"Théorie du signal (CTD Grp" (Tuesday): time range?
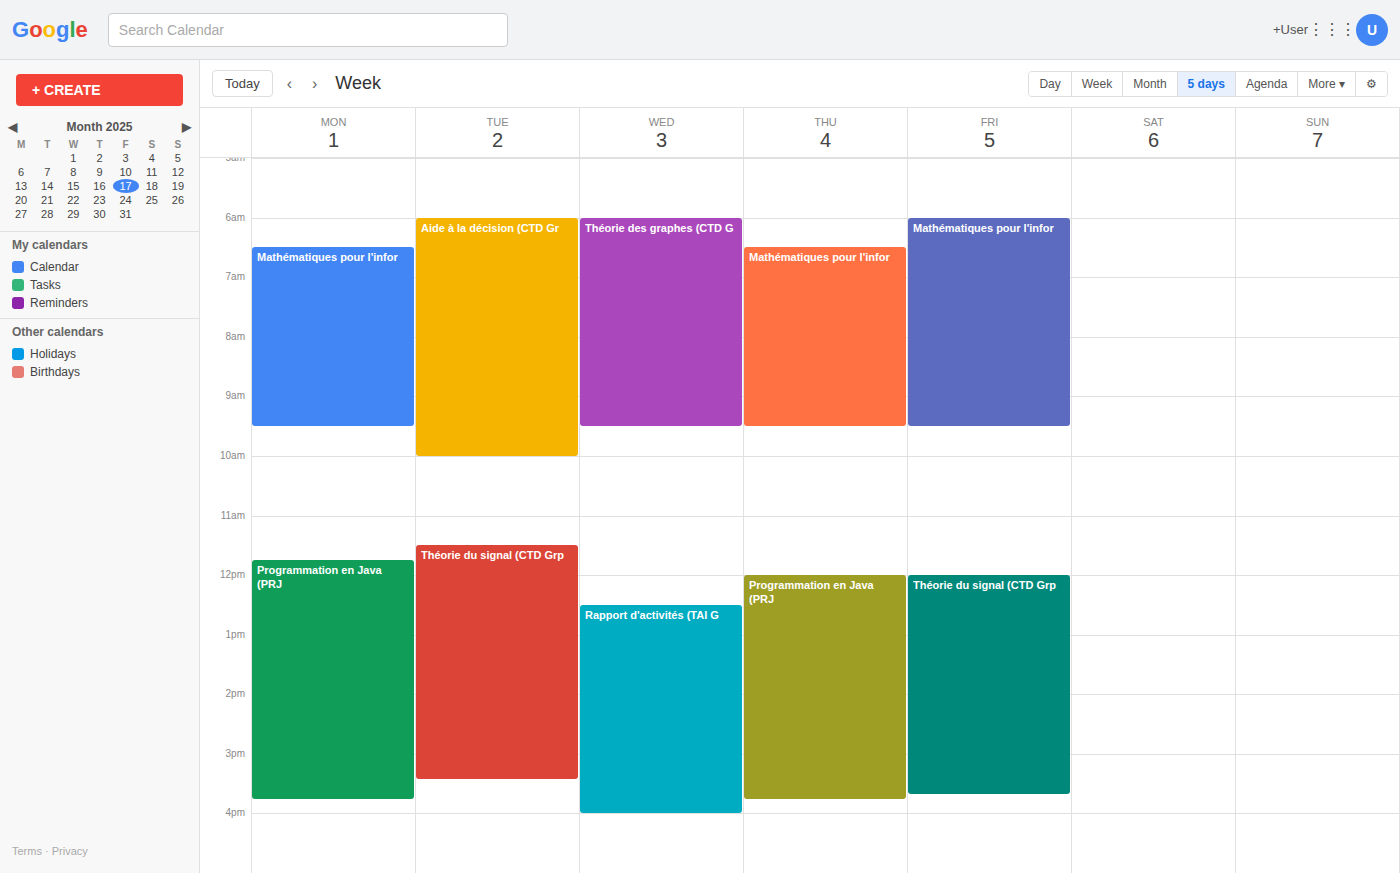
11:30 AM to 3:25 PM